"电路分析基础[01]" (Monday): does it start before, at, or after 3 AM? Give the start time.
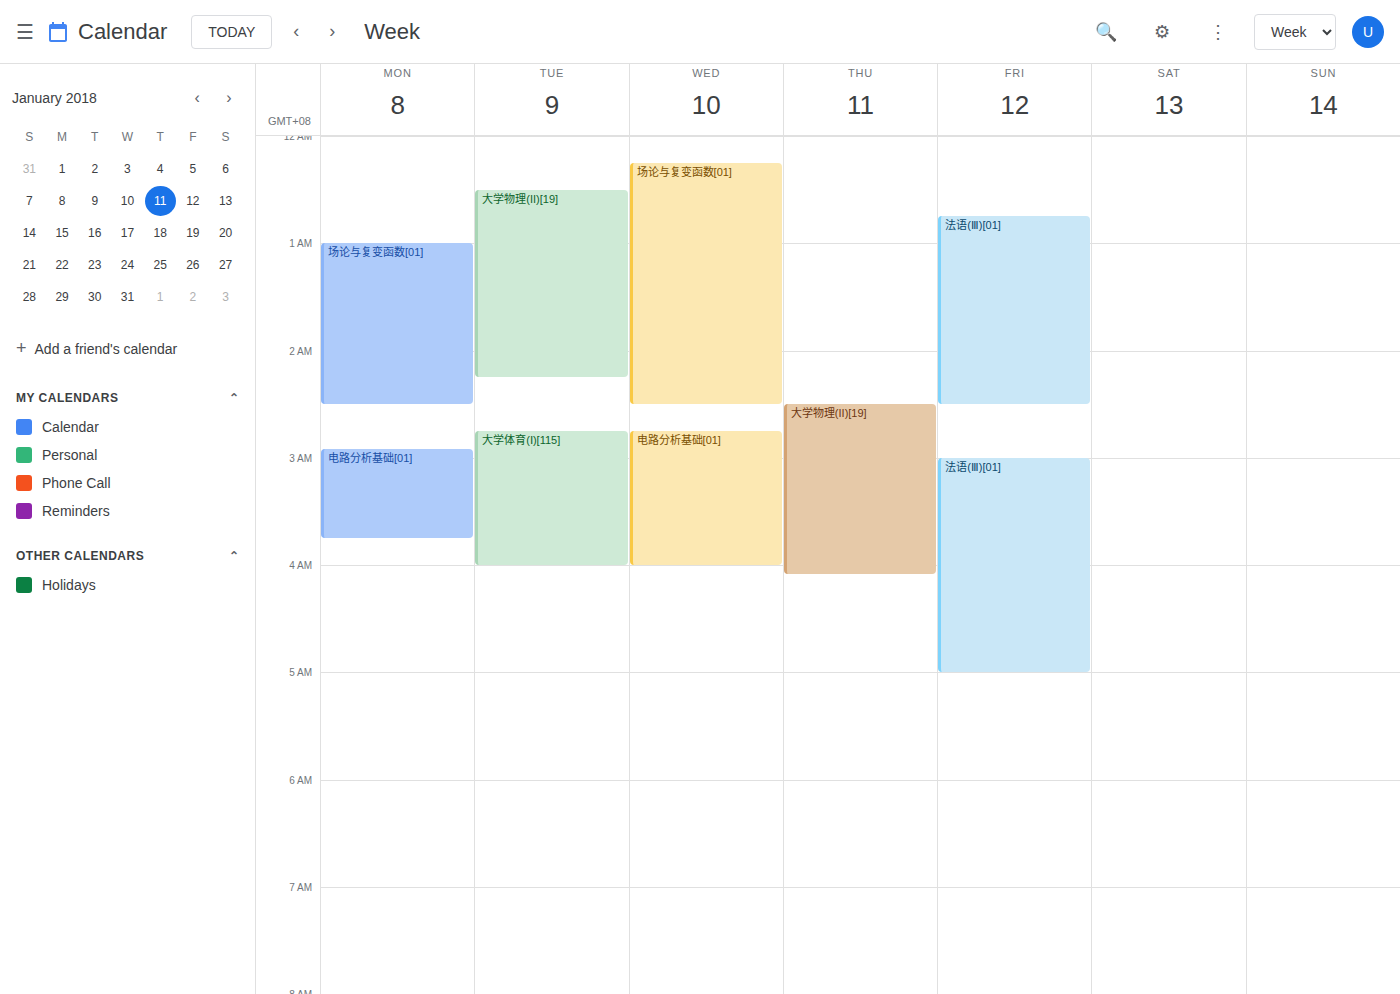
2:55 AM -- before 3 AM, 5 minutes above the 3 AM line.